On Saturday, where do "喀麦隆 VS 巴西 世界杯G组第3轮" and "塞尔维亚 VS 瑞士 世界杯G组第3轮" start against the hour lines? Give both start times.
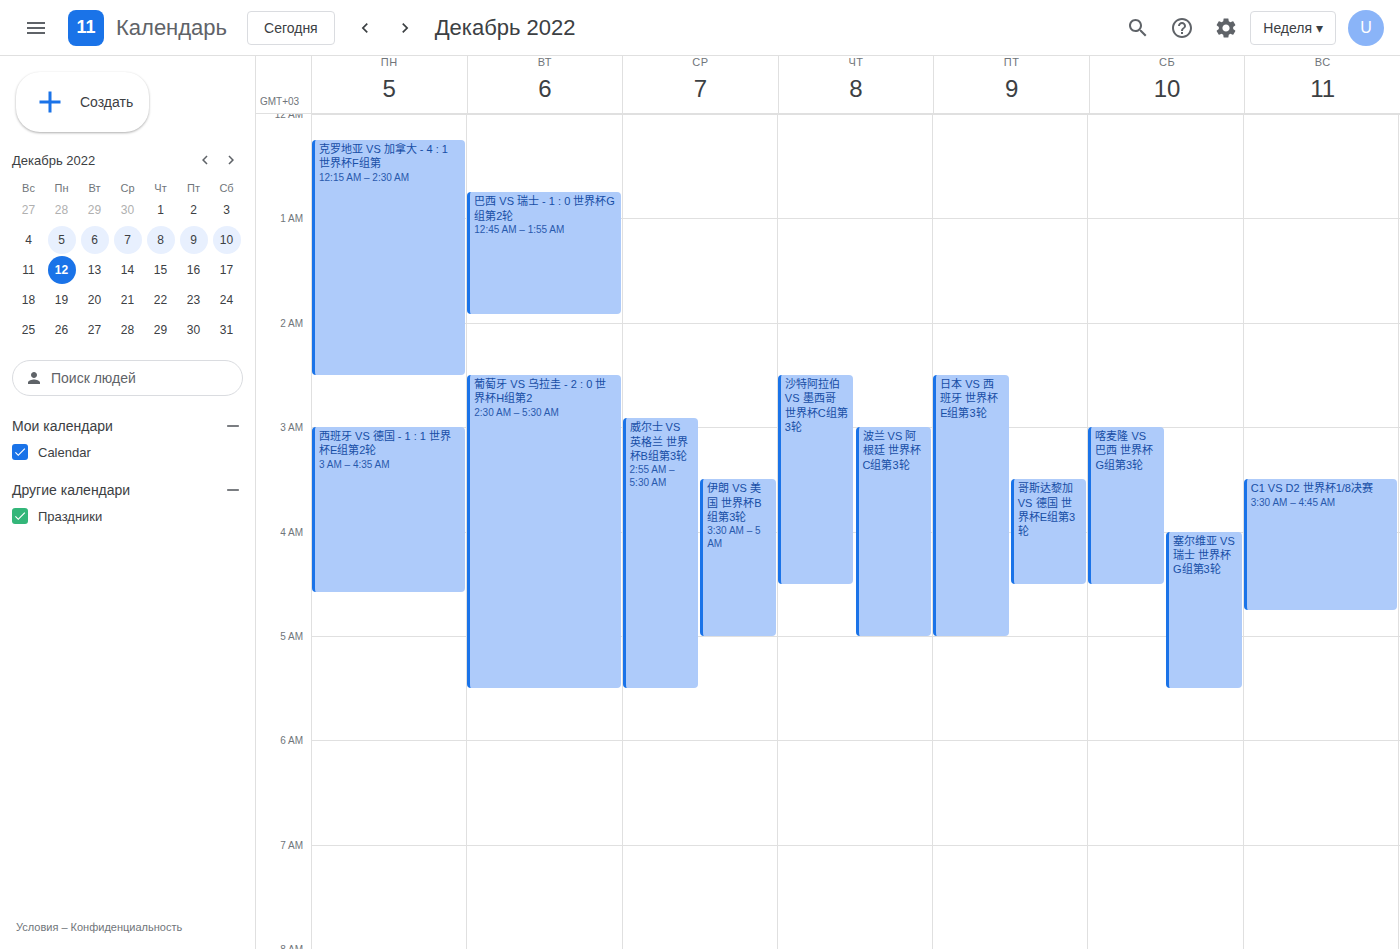
"喀麦隆 VS 巴西 世界杯G组第3轮": 3:00 AM, exactly on the 3 AM line. "塞尔维亚 VS 瑞士 世界杯G组第3轮": 4:00 AM, exactly on the 4 AM line.